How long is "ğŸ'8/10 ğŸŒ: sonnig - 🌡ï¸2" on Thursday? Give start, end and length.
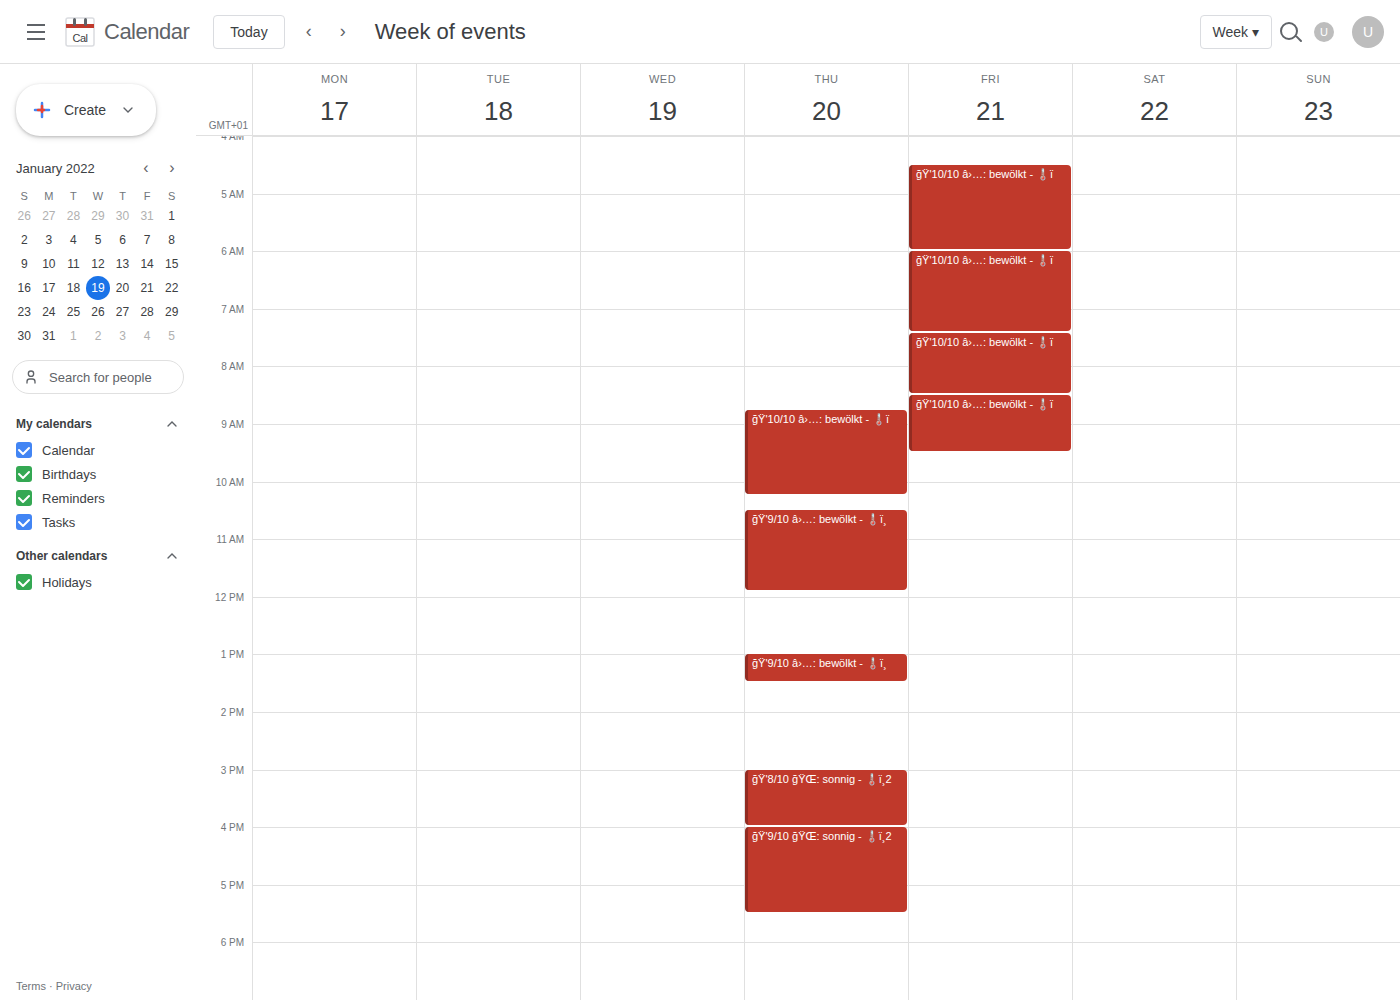
3:00 PM to 4:00 PM, 1 hour